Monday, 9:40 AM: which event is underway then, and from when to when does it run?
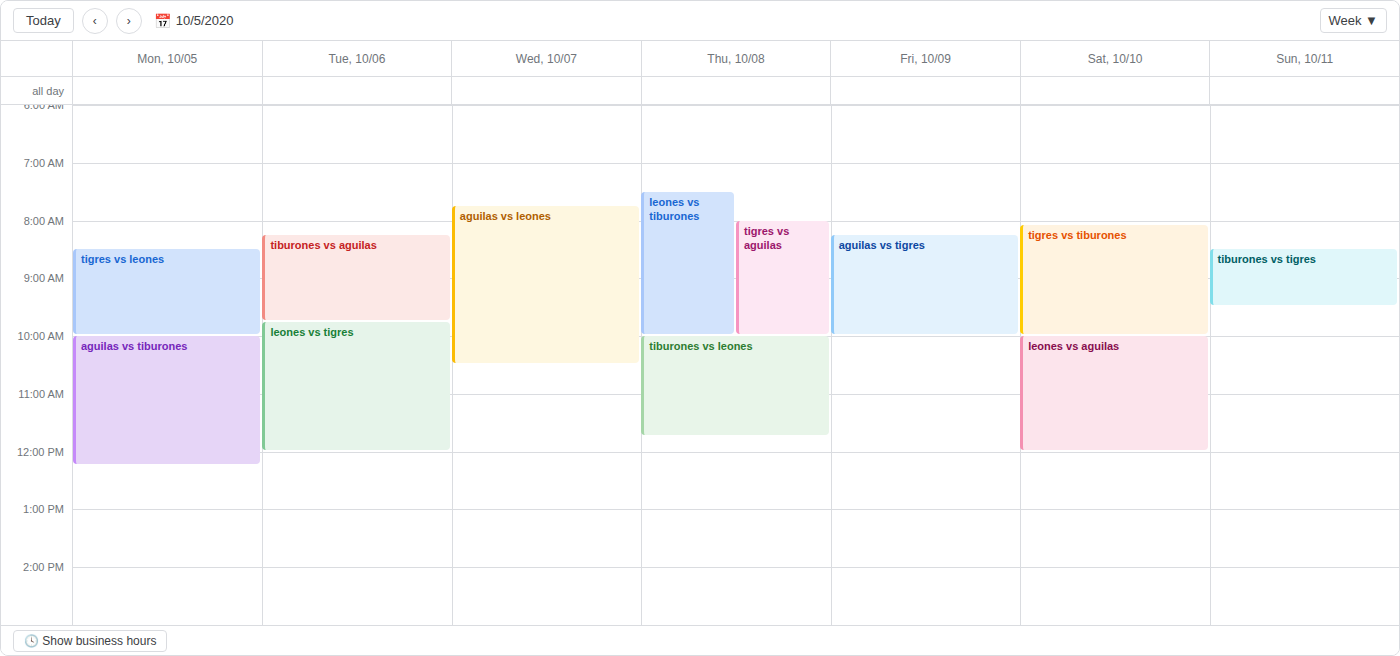
"tigres vs leones", 8:30 AM to 10:00 AM